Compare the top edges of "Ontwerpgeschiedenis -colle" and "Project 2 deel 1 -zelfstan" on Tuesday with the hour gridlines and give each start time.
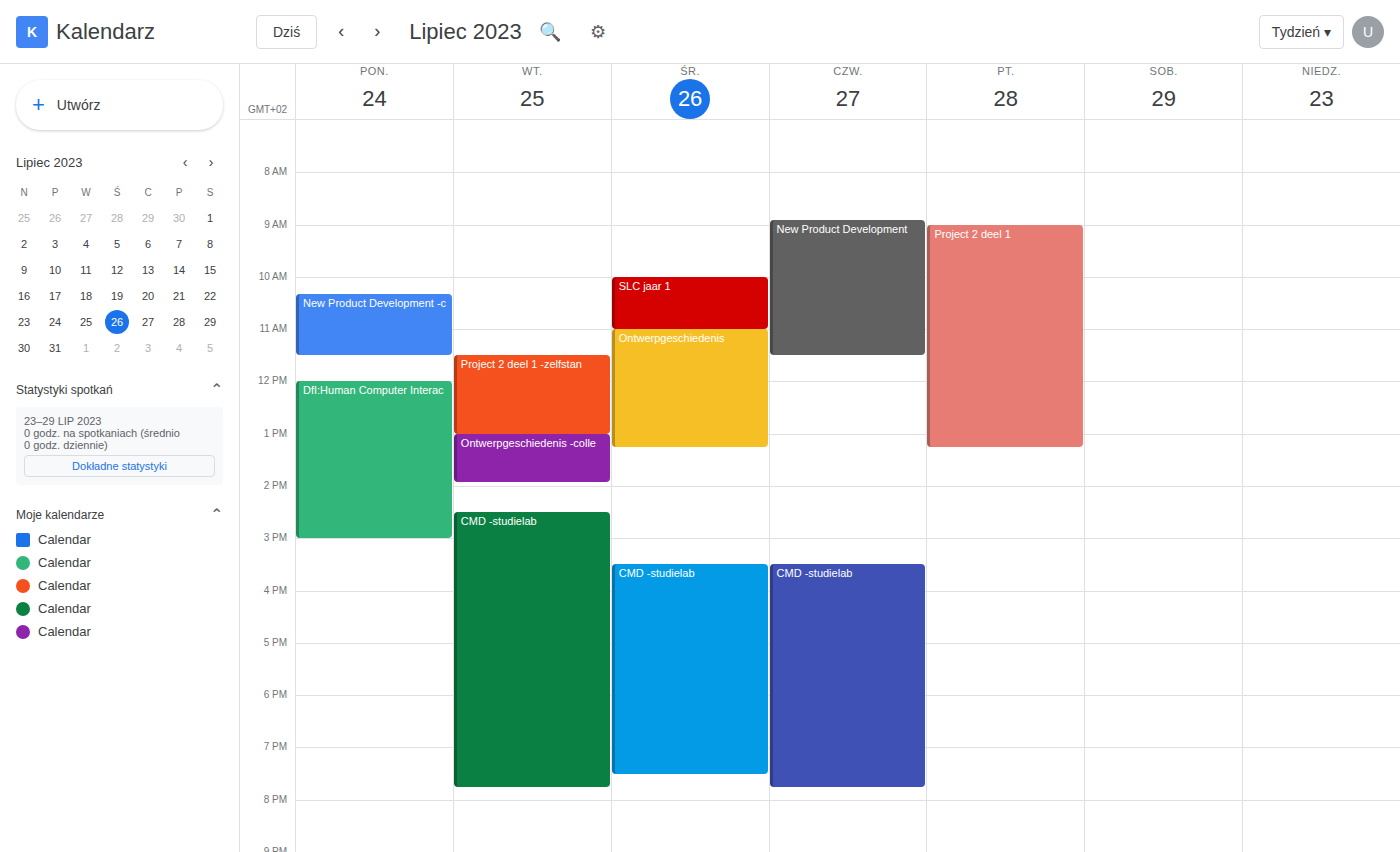
"Ontwerpgeschiedenis -colle": 1:00 PM, exactly on the 1 PM line. "Project 2 deel 1 -zelfstan": 11:30 AM, halfway between the 11 AM and 12 PM lines.